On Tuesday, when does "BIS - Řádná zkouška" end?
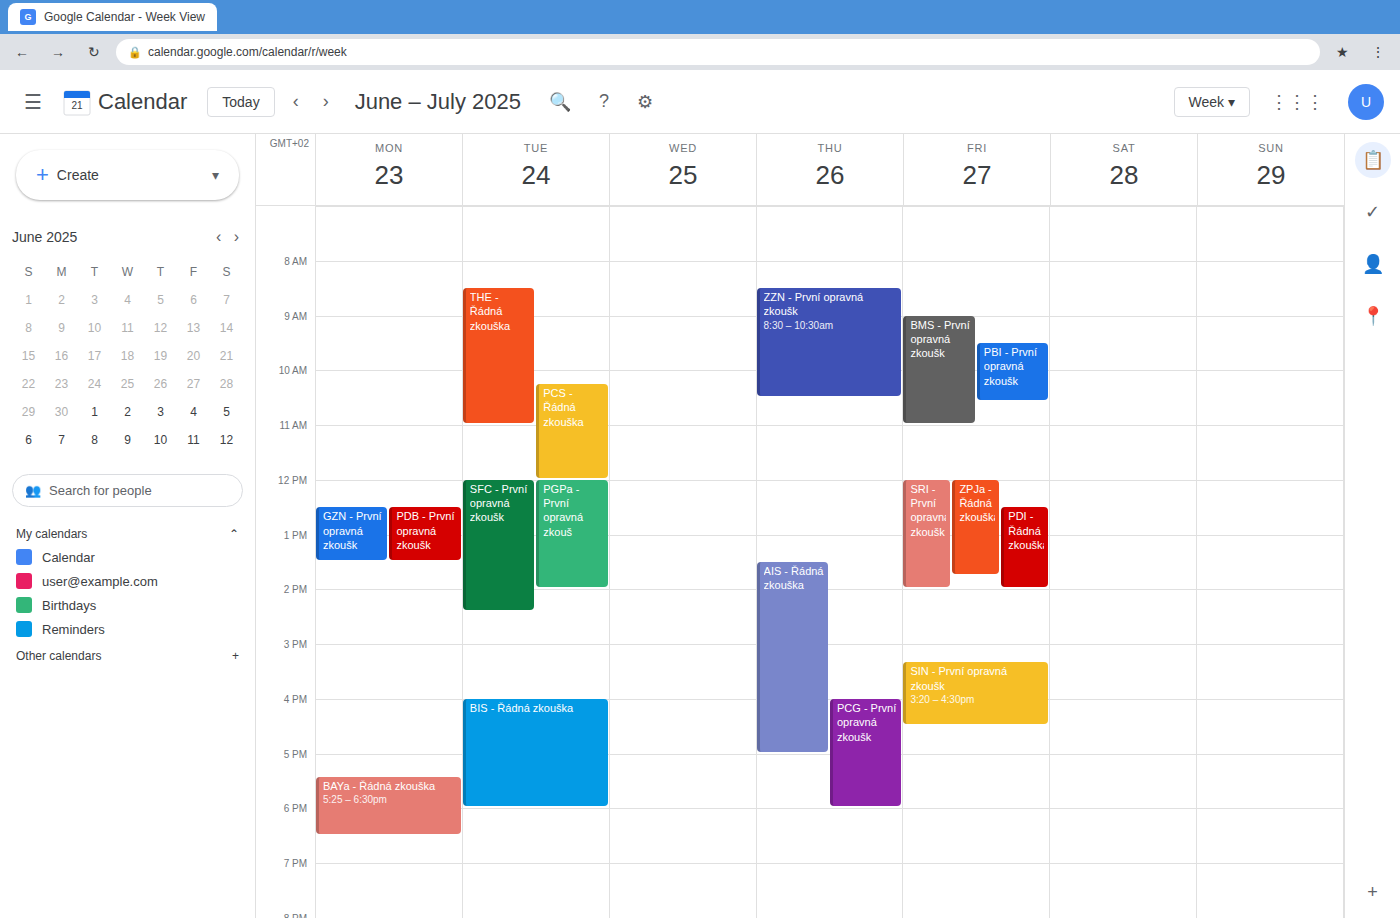
6:00 PM